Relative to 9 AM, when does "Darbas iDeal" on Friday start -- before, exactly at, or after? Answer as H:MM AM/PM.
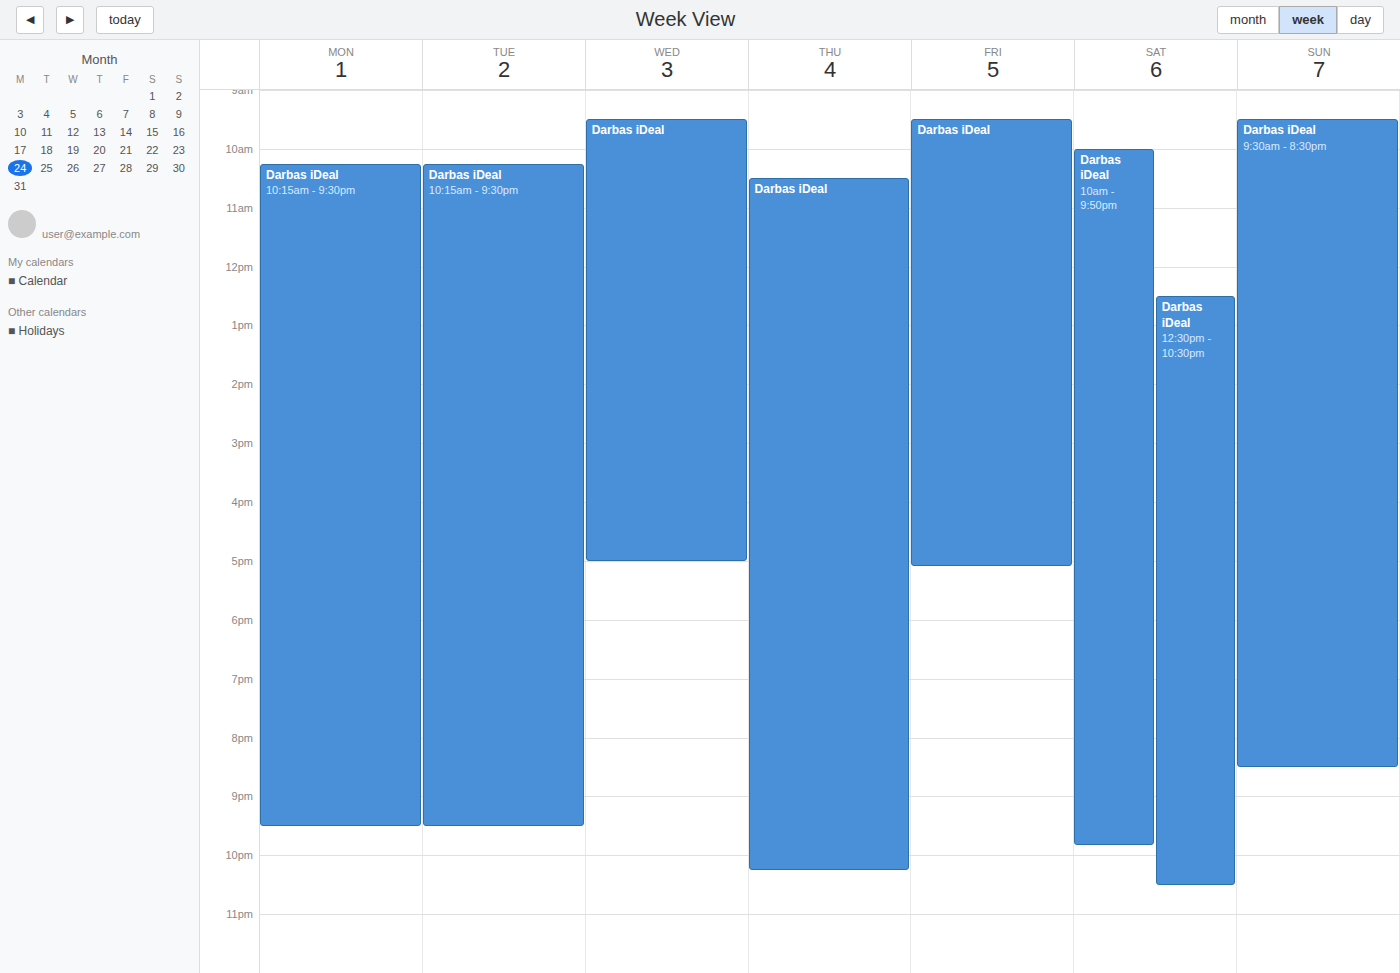
9:30 AM -- after 9 AM, 30 minutes below the 9 AM line.